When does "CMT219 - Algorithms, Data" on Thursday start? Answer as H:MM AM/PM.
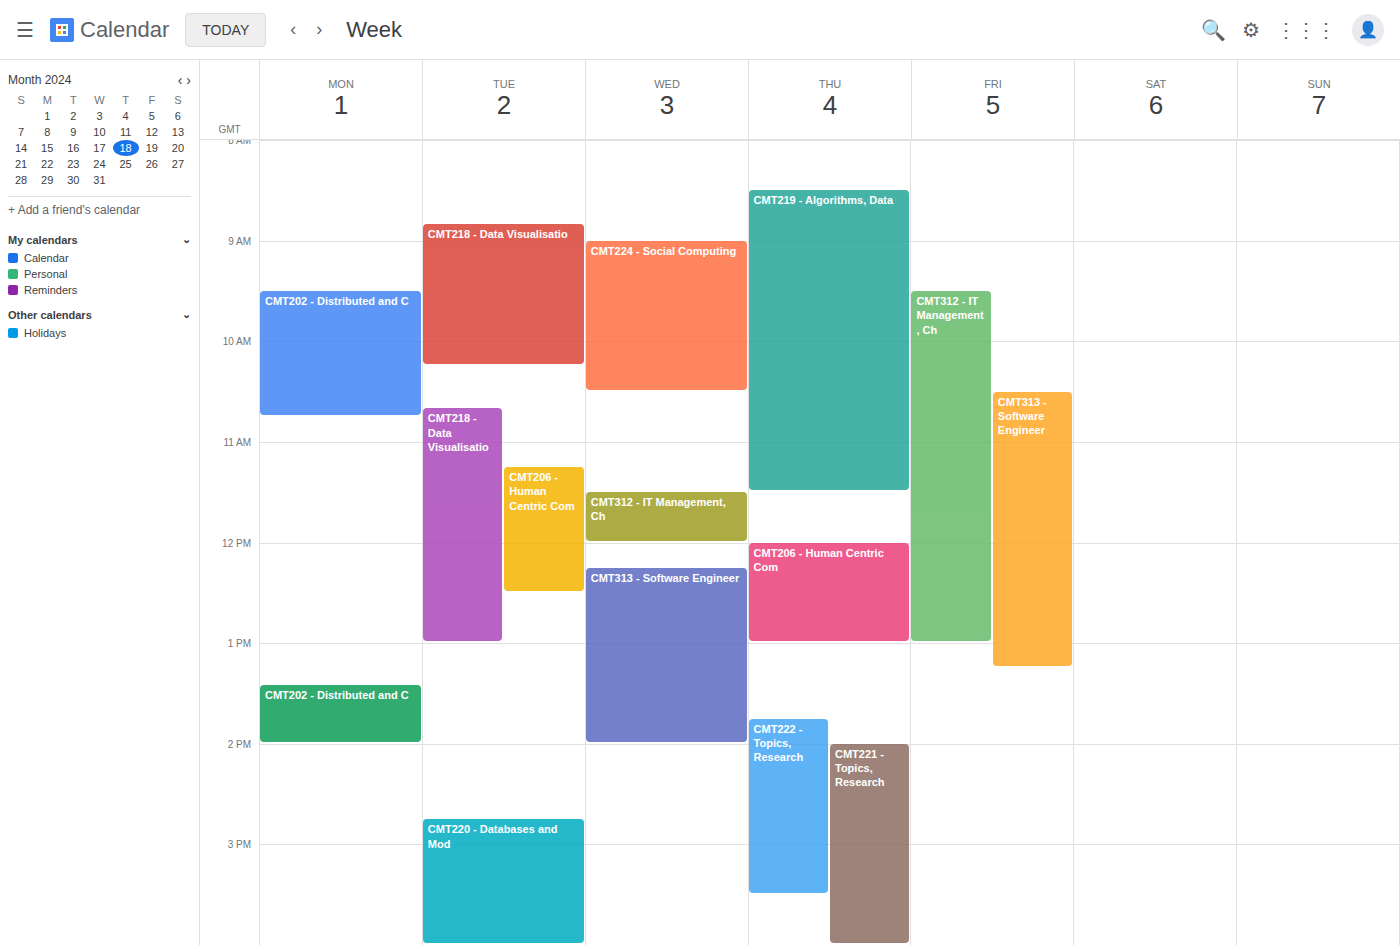
8:30 AM